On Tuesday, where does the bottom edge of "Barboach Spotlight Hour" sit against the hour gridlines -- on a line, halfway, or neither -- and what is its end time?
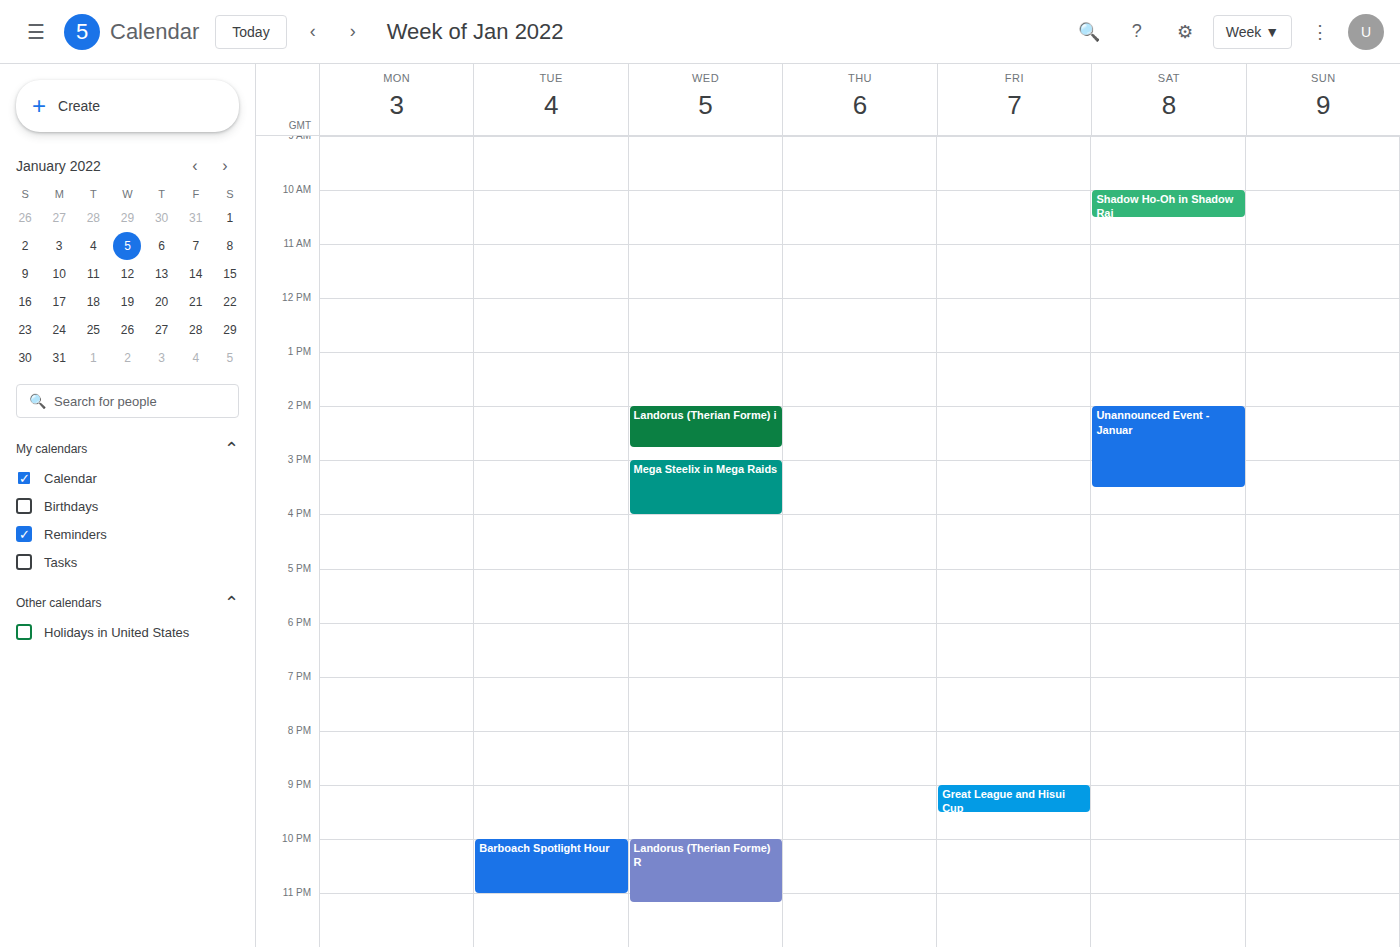
23:00 -- exactly on the 23:00 line.